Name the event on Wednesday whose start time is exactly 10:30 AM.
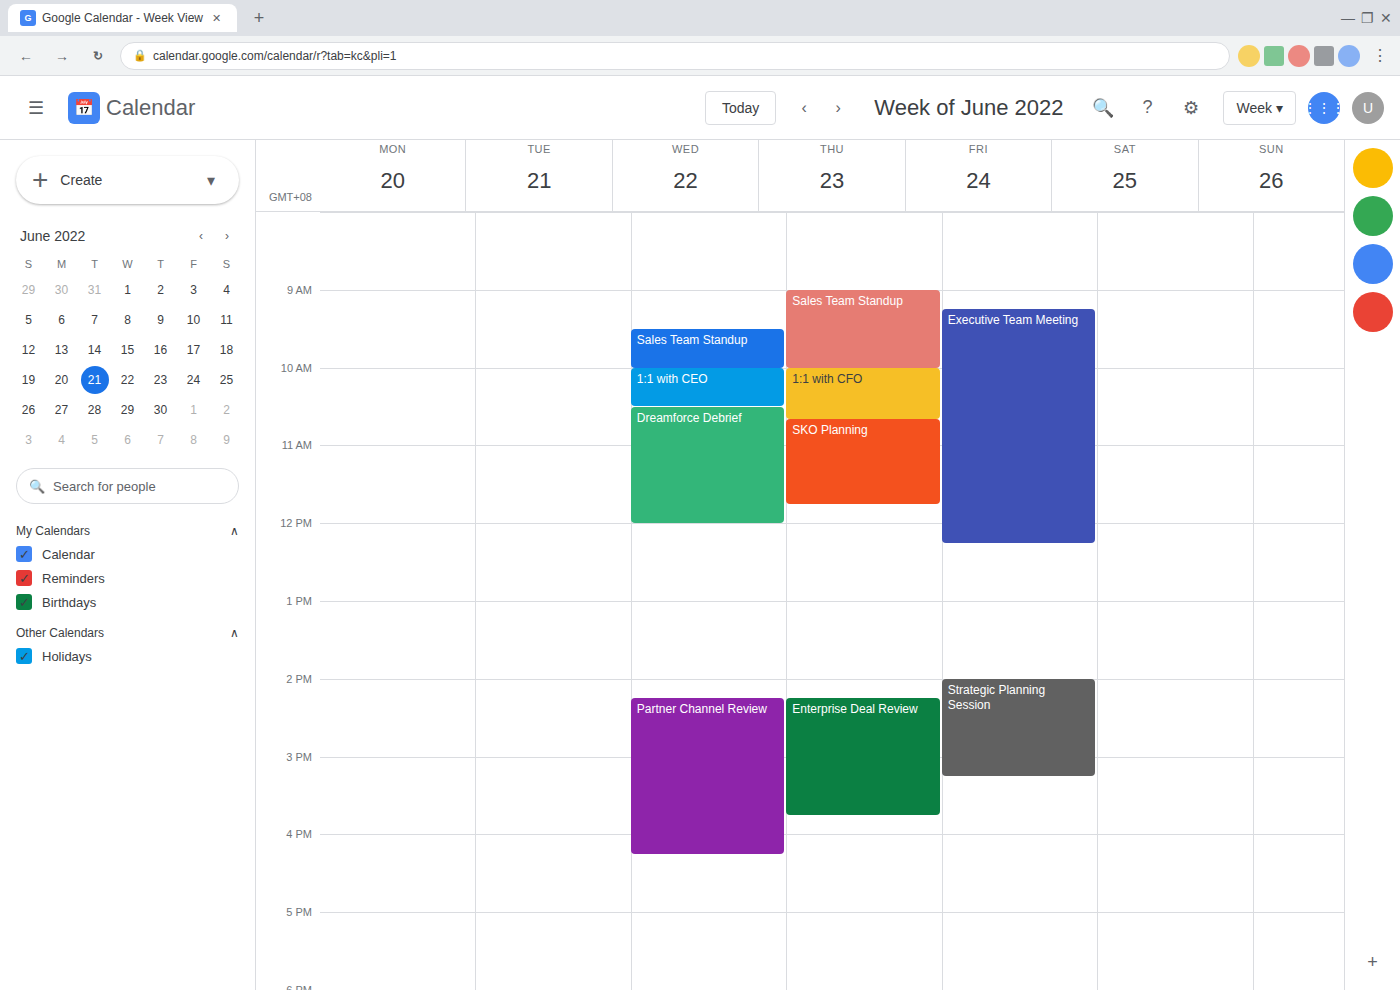
"Dreamforce Debrief"